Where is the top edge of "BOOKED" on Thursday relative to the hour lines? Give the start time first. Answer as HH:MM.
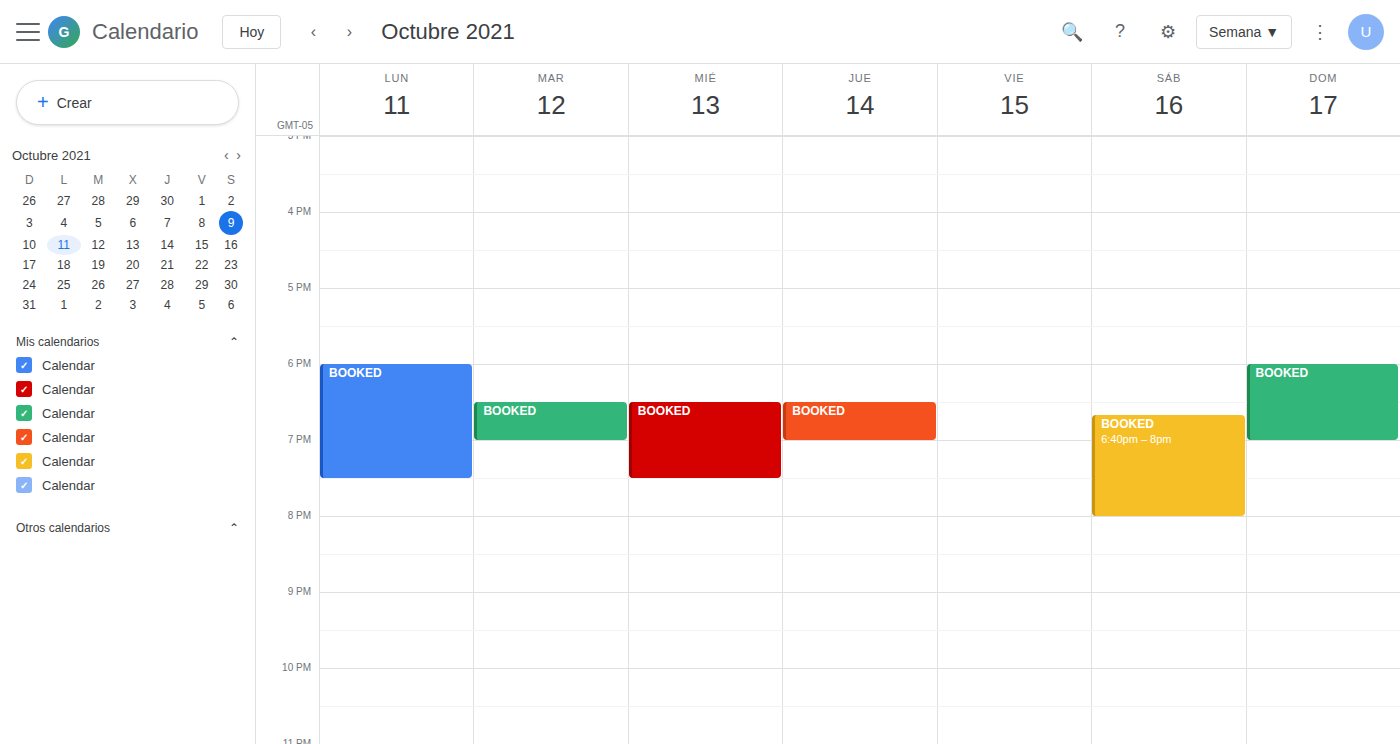
18:30 -- halfway between the 18:00 and 19:00 lines.